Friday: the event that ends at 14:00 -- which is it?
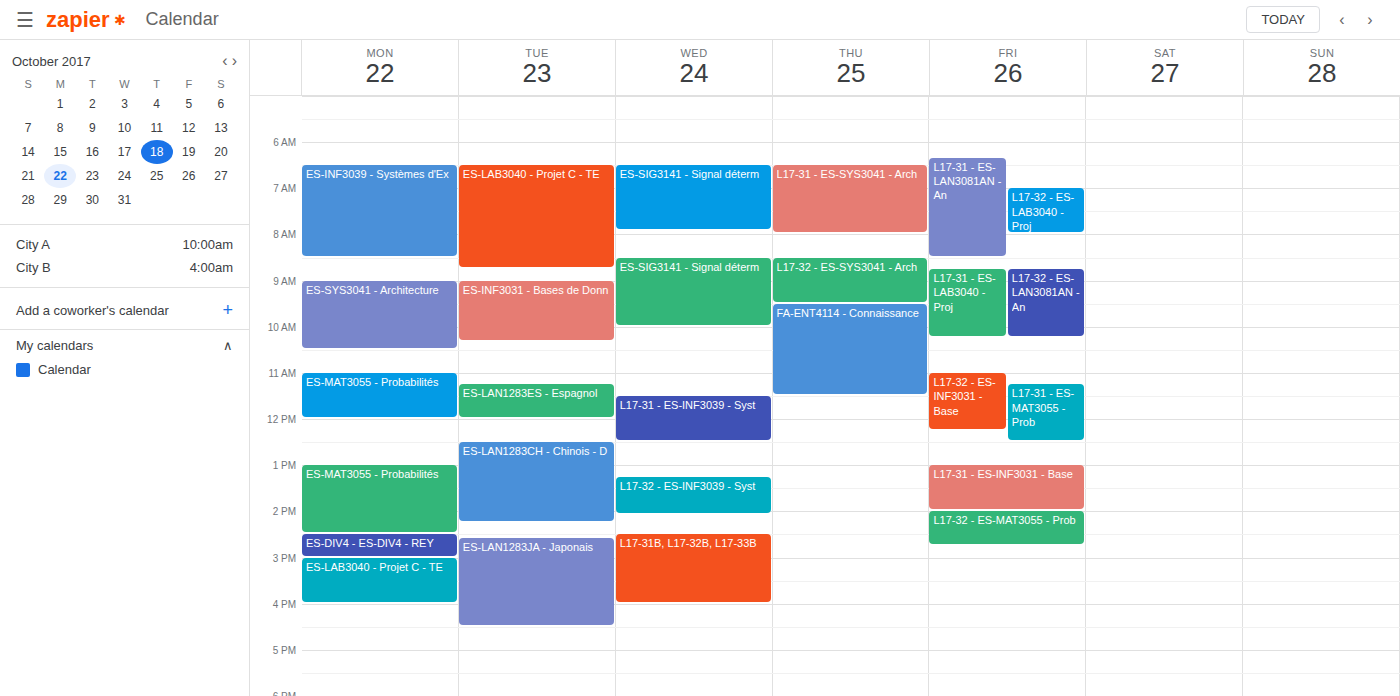
"L17-31 - ES-INF3031 - Base"